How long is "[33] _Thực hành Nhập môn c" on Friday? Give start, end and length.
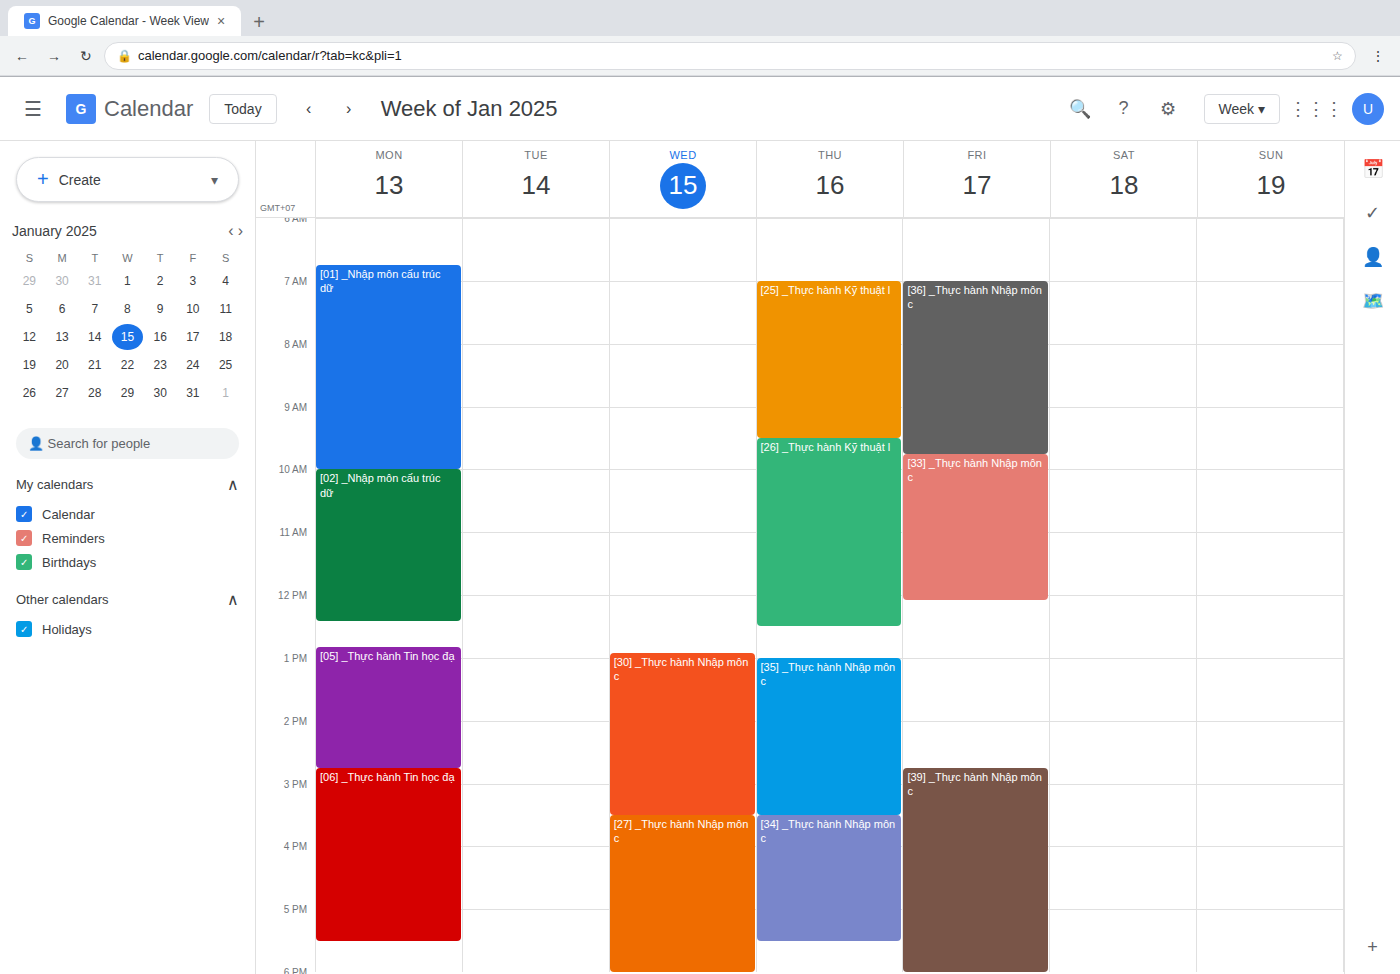
9:45 AM to 12:05 PM, 2 hours 20 minutes